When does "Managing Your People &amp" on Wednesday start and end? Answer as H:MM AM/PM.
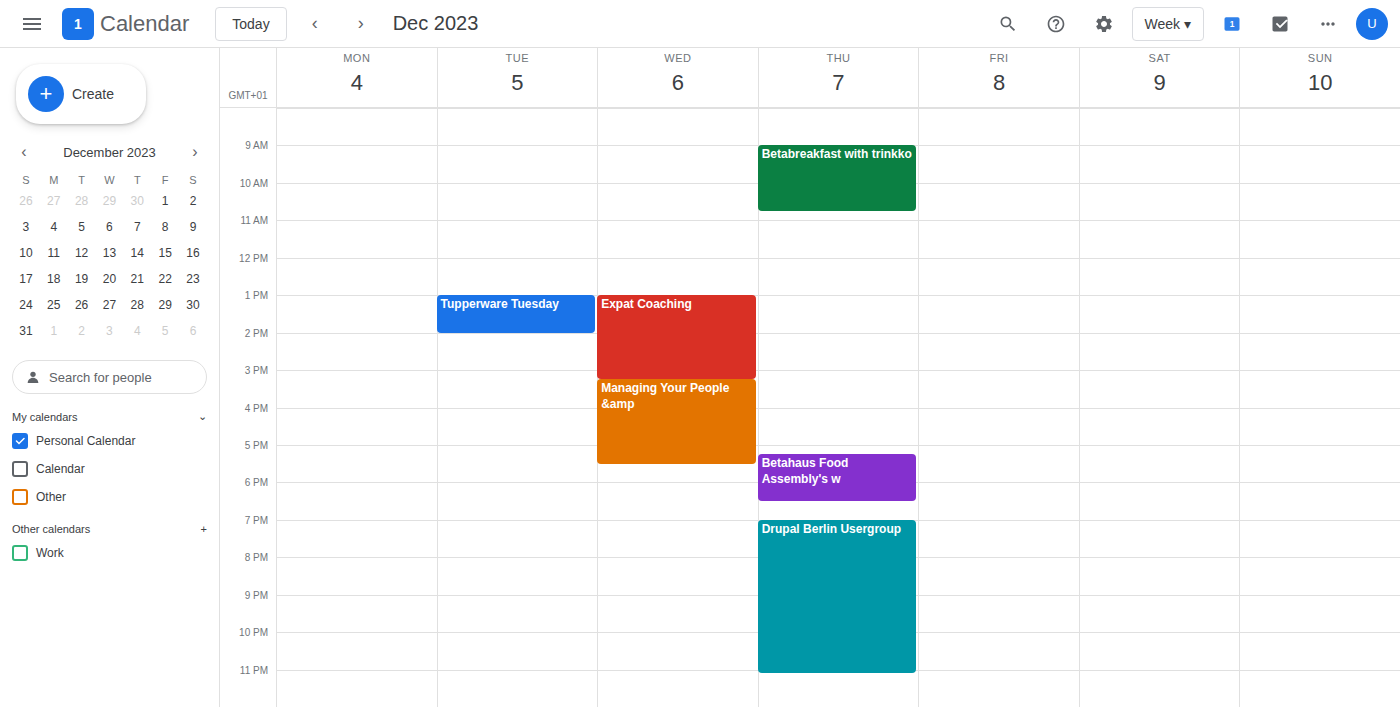
3:15 PM to 5:30 PM